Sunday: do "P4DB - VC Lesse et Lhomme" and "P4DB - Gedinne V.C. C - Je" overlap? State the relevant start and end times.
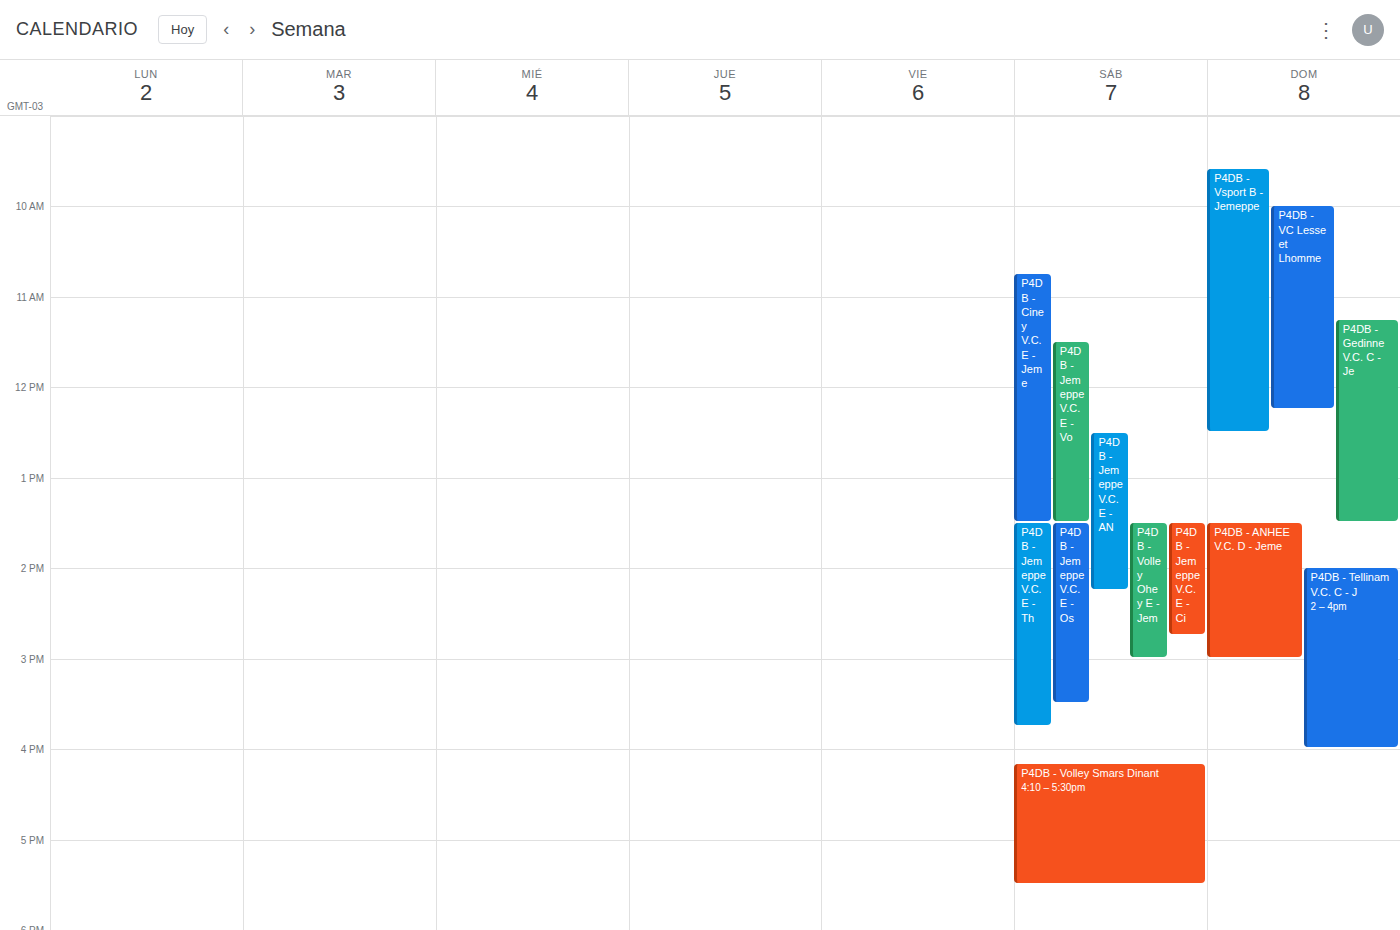
"P4DB - Gedinne V.C. C - Je" starts at 11:15 AM, before "P4DB - VC Lesse et Lhomme" ends at 12:15 PM -- they overlap.